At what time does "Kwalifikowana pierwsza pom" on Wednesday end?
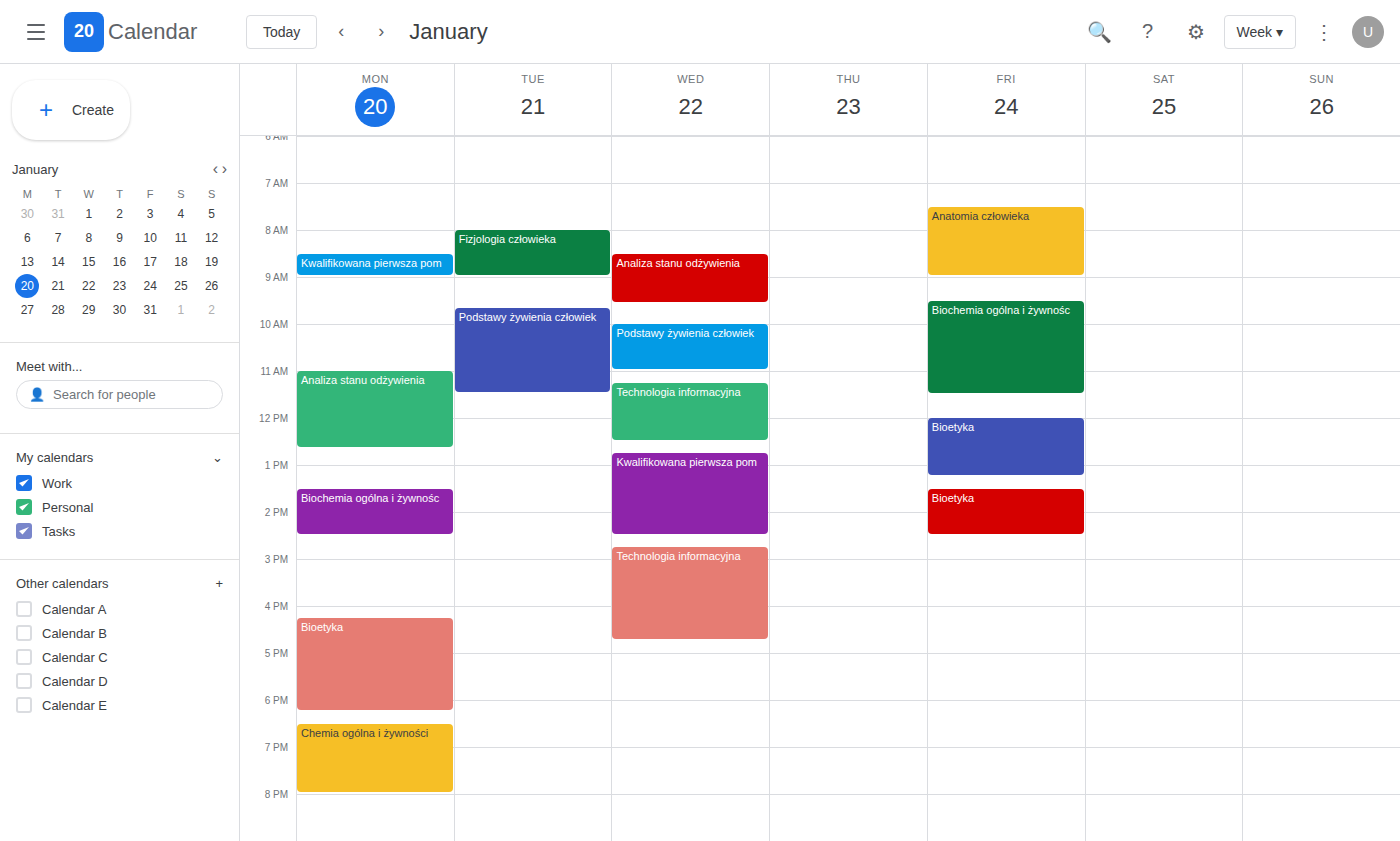
2:30 PM